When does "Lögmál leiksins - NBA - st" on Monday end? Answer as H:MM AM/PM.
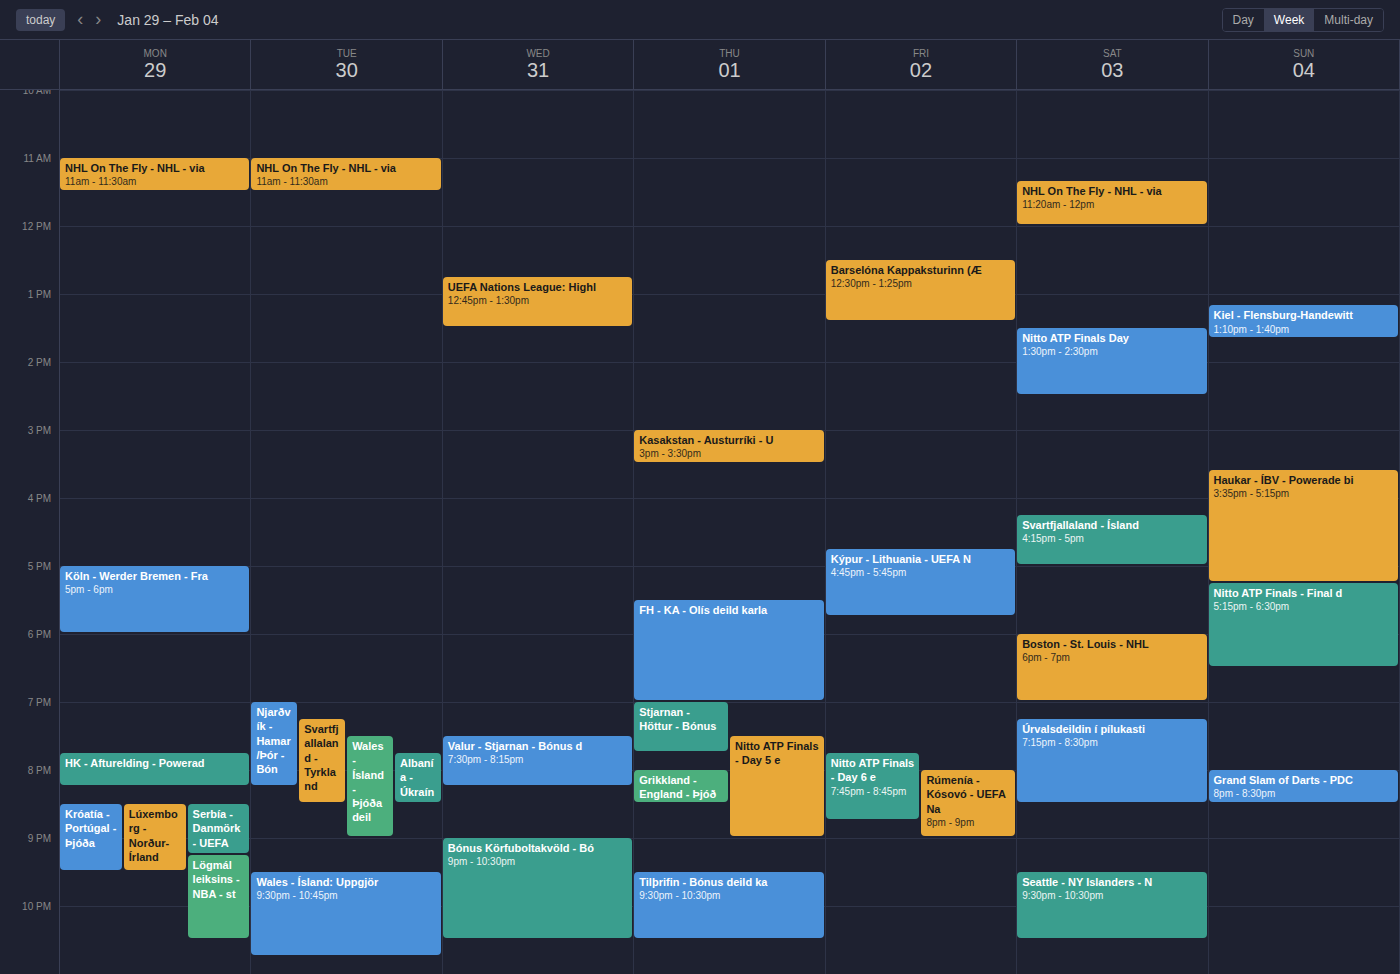
10:30 PM